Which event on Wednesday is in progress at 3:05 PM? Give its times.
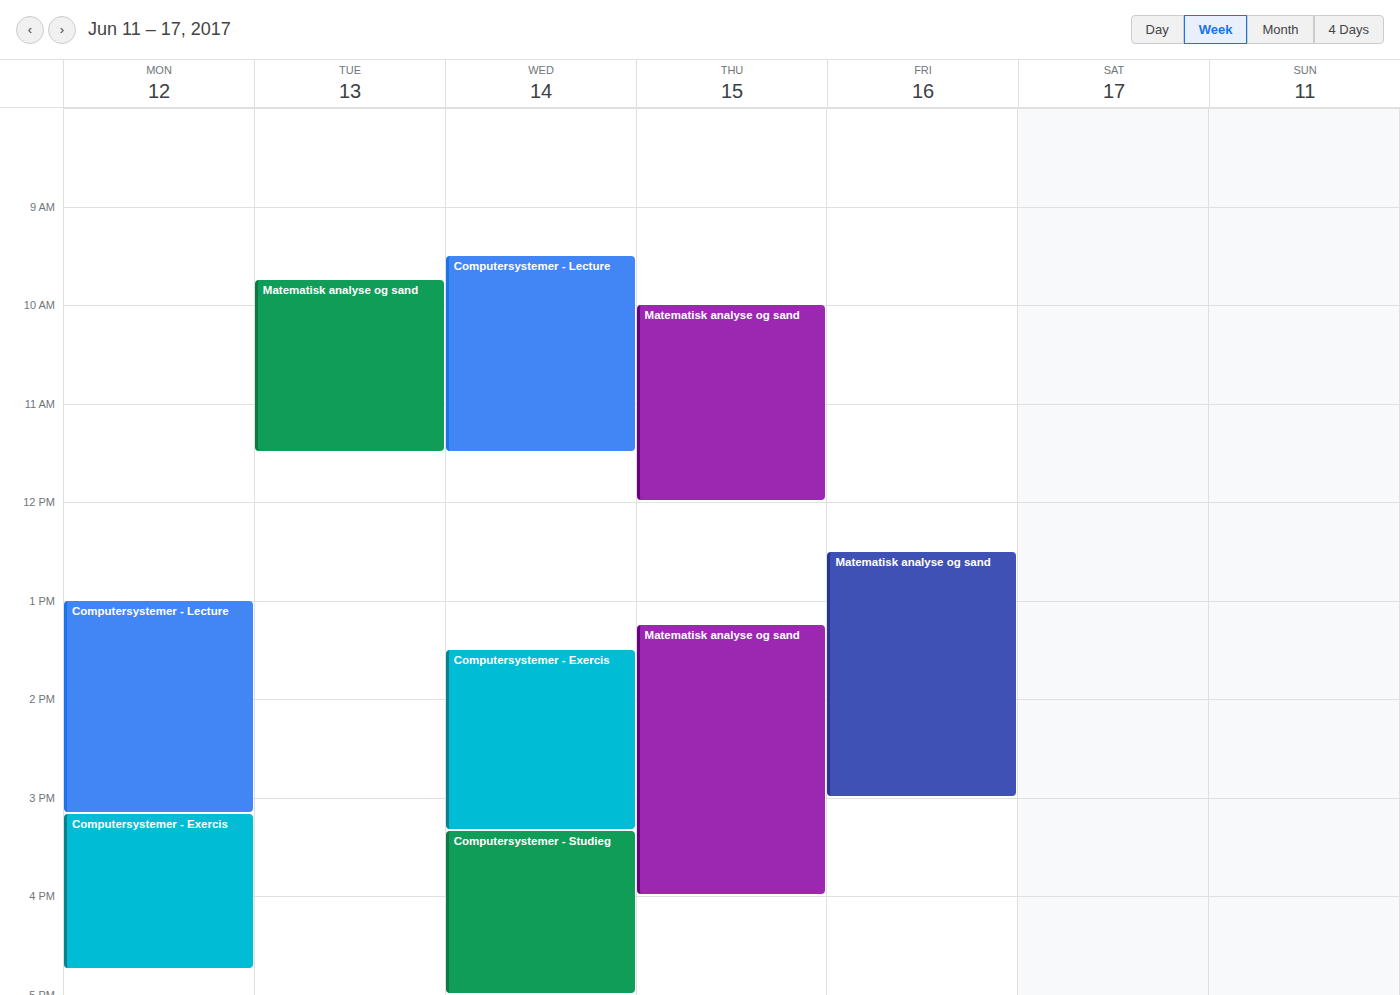
"Computersystemer - Exercis", 1:30 PM to 3:20 PM